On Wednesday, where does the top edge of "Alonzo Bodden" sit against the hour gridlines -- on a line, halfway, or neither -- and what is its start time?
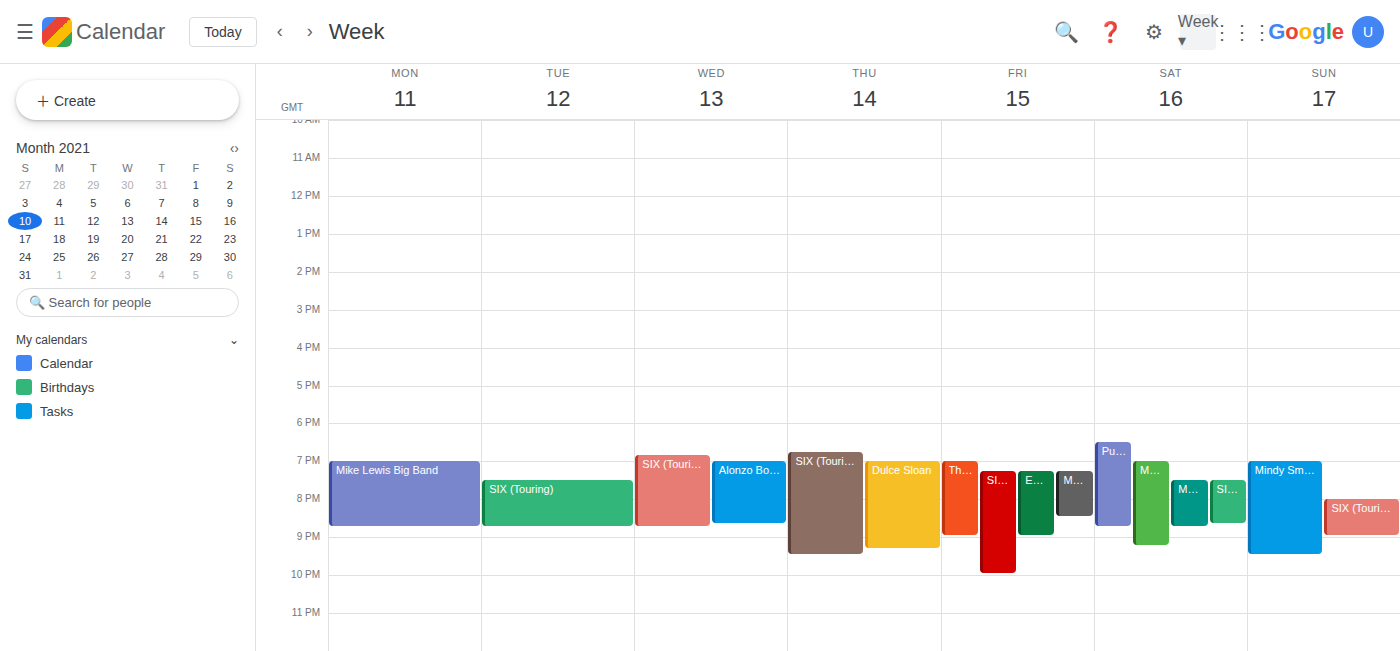
7:00 PM -- exactly on the 7 PM line.